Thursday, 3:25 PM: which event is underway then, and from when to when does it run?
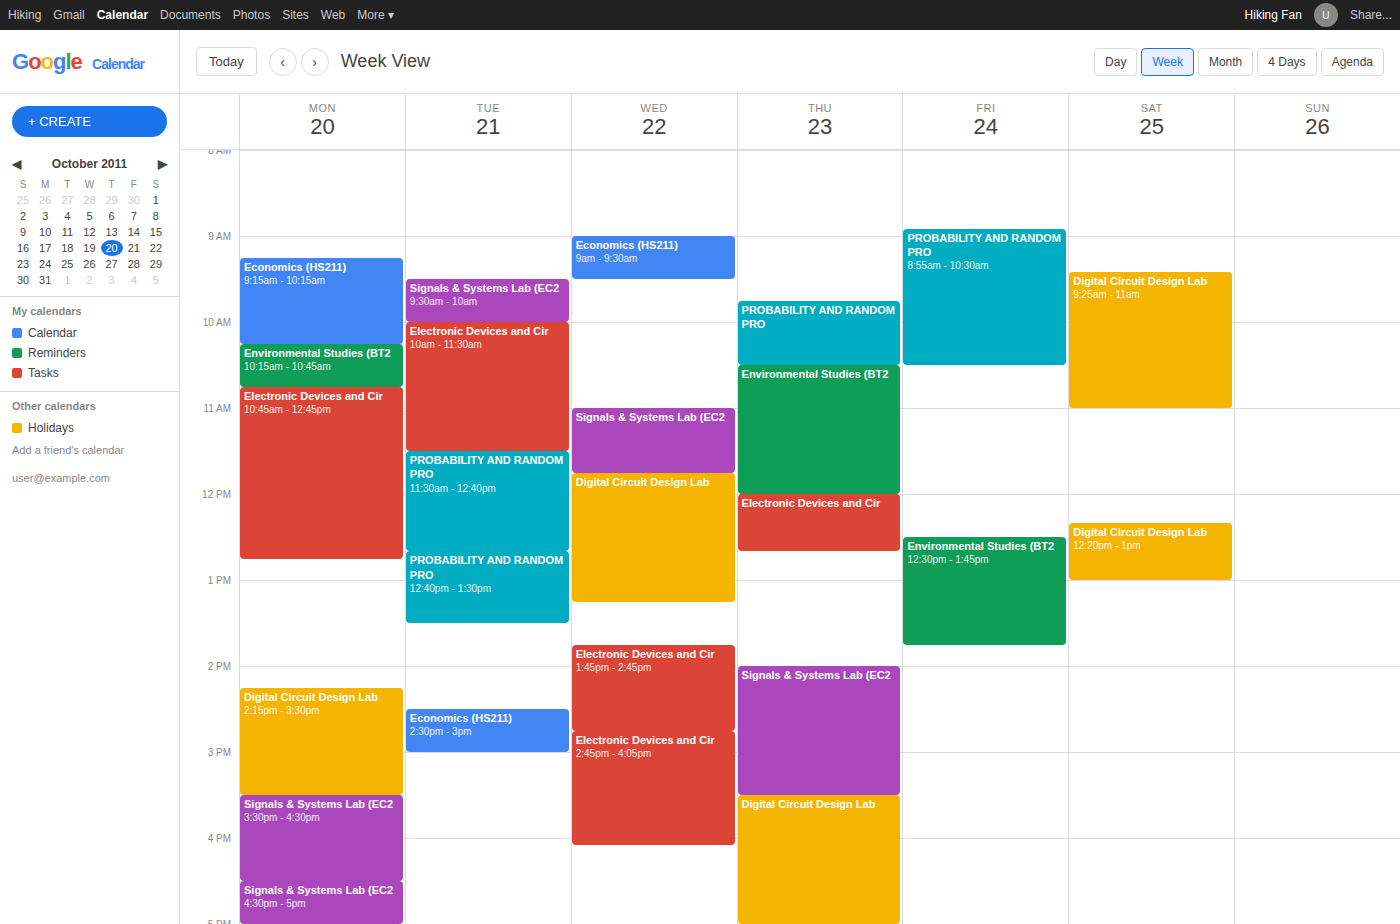
"Signals & Systems Lab (EC2", 2:00 PM to 3:30 PM